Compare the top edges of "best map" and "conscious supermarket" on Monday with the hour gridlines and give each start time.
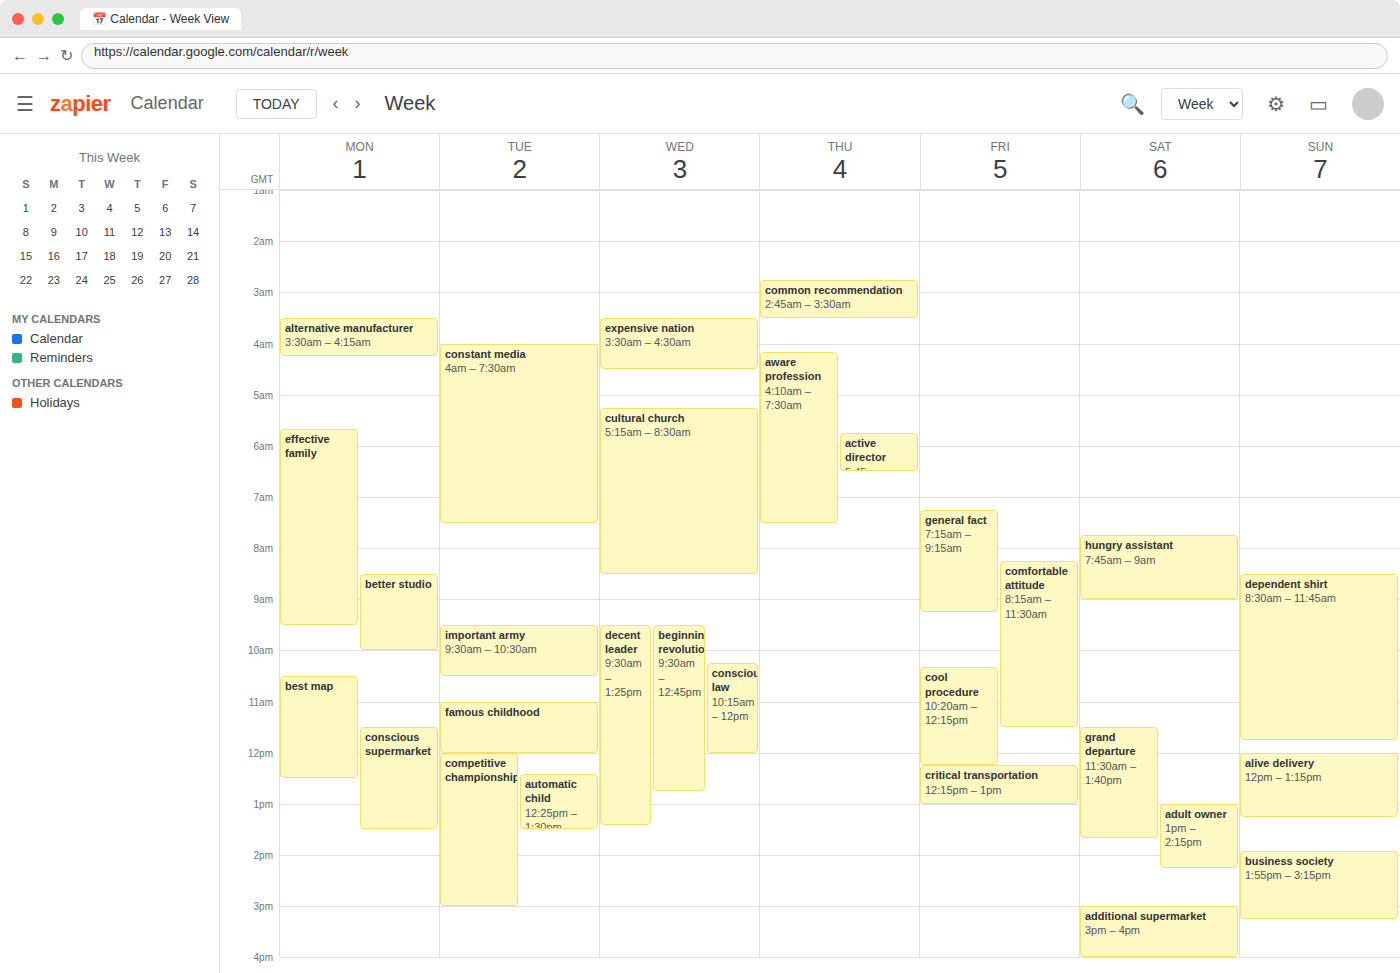
"best map": 10:30 AM, halfway between the 10 AM and 11 AM lines. "conscious supermarket": 11:30 AM, halfway between the 11 AM and 12 PM lines.